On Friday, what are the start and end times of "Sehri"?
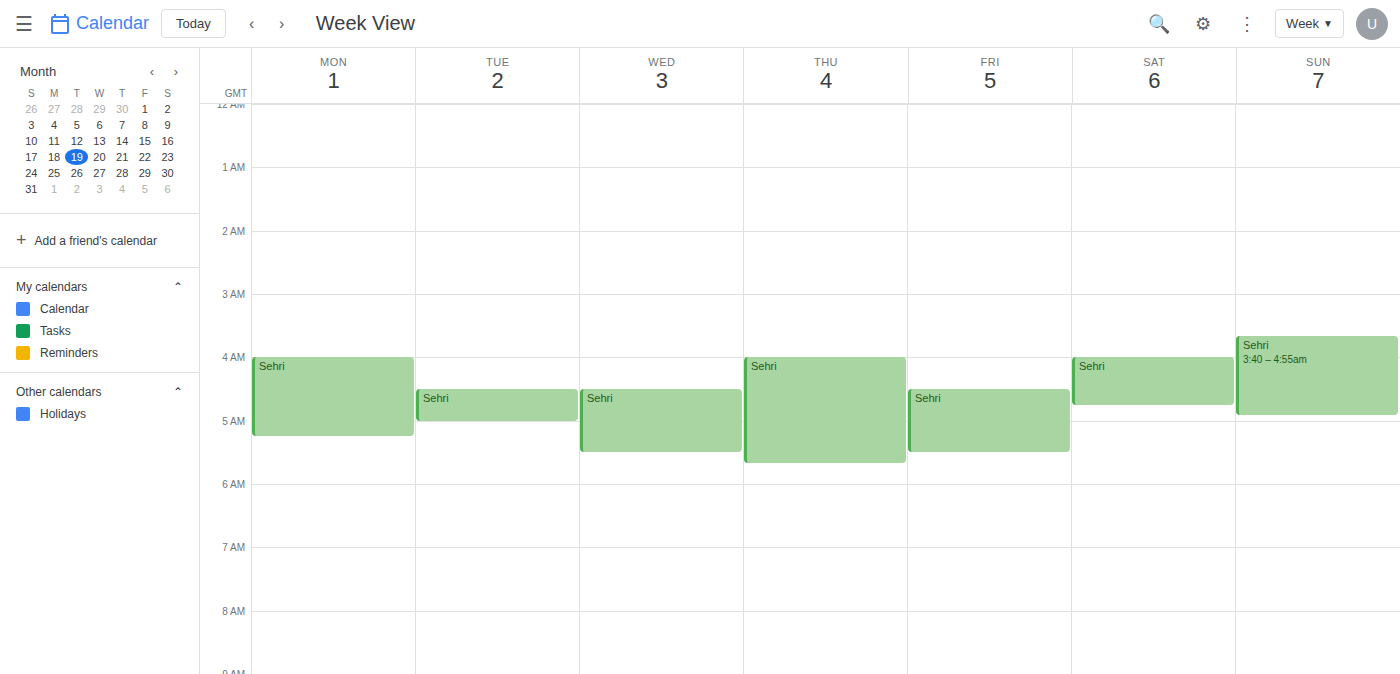
4:30 AM to 5:30 AM